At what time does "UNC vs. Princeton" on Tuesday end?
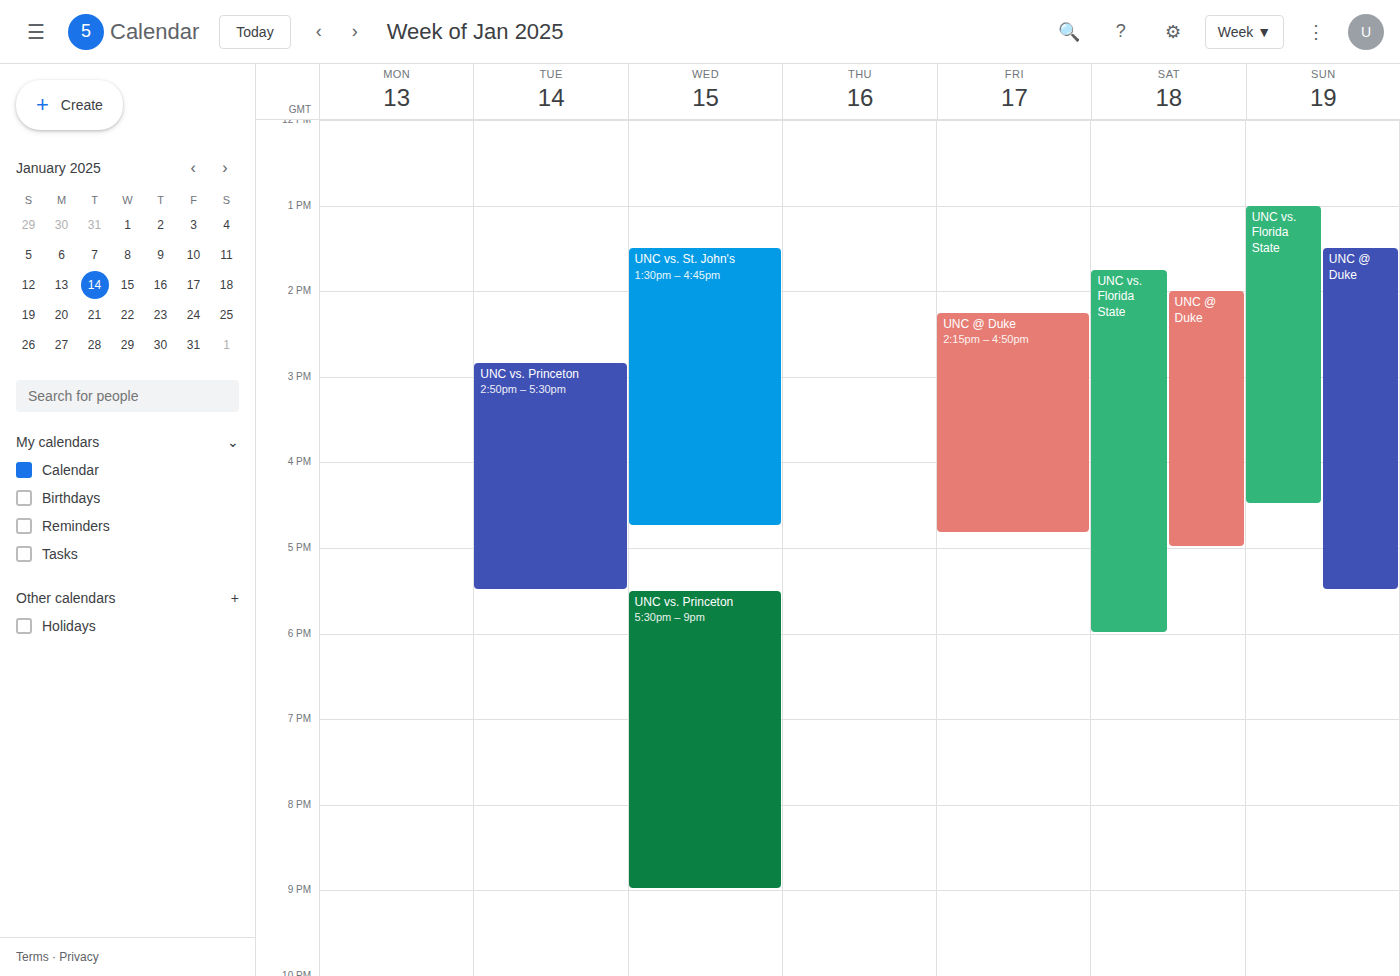
5:30 PM